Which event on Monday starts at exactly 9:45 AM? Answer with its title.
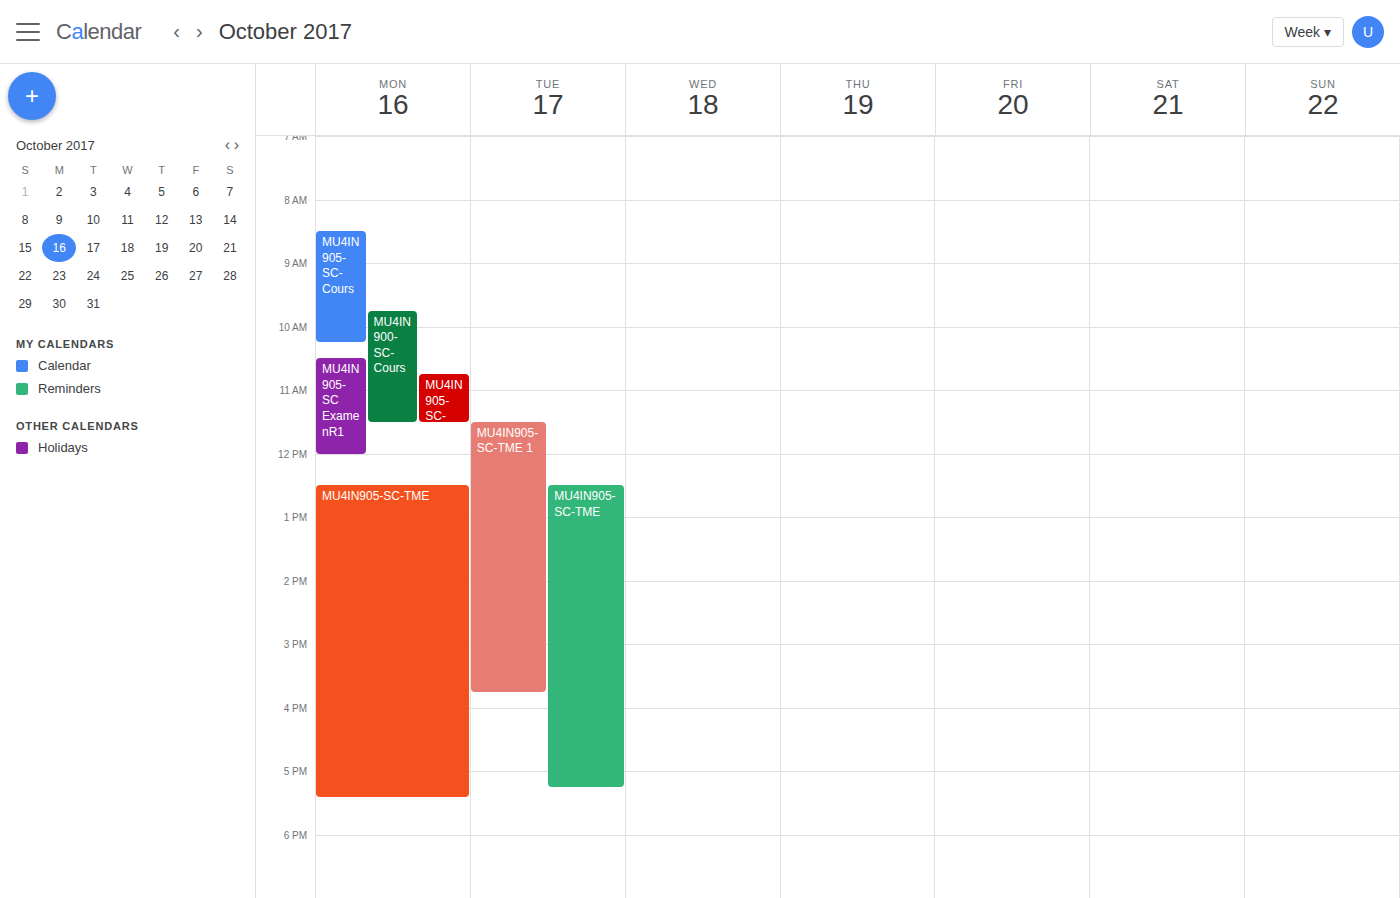
"MU4IN900-SC-Cours"